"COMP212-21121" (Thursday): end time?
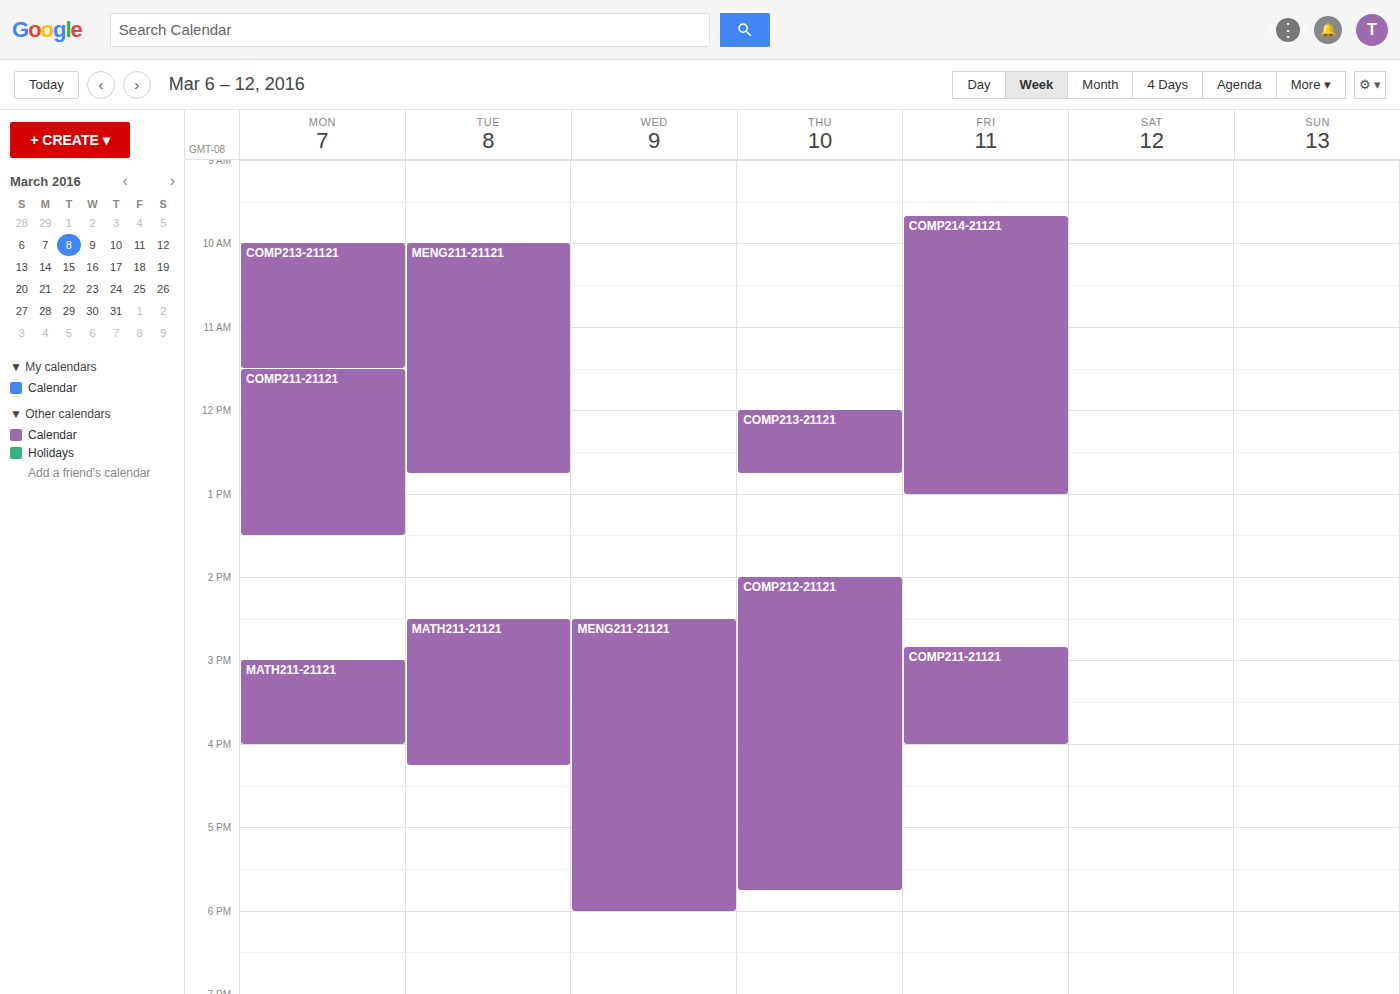
5:45 PM